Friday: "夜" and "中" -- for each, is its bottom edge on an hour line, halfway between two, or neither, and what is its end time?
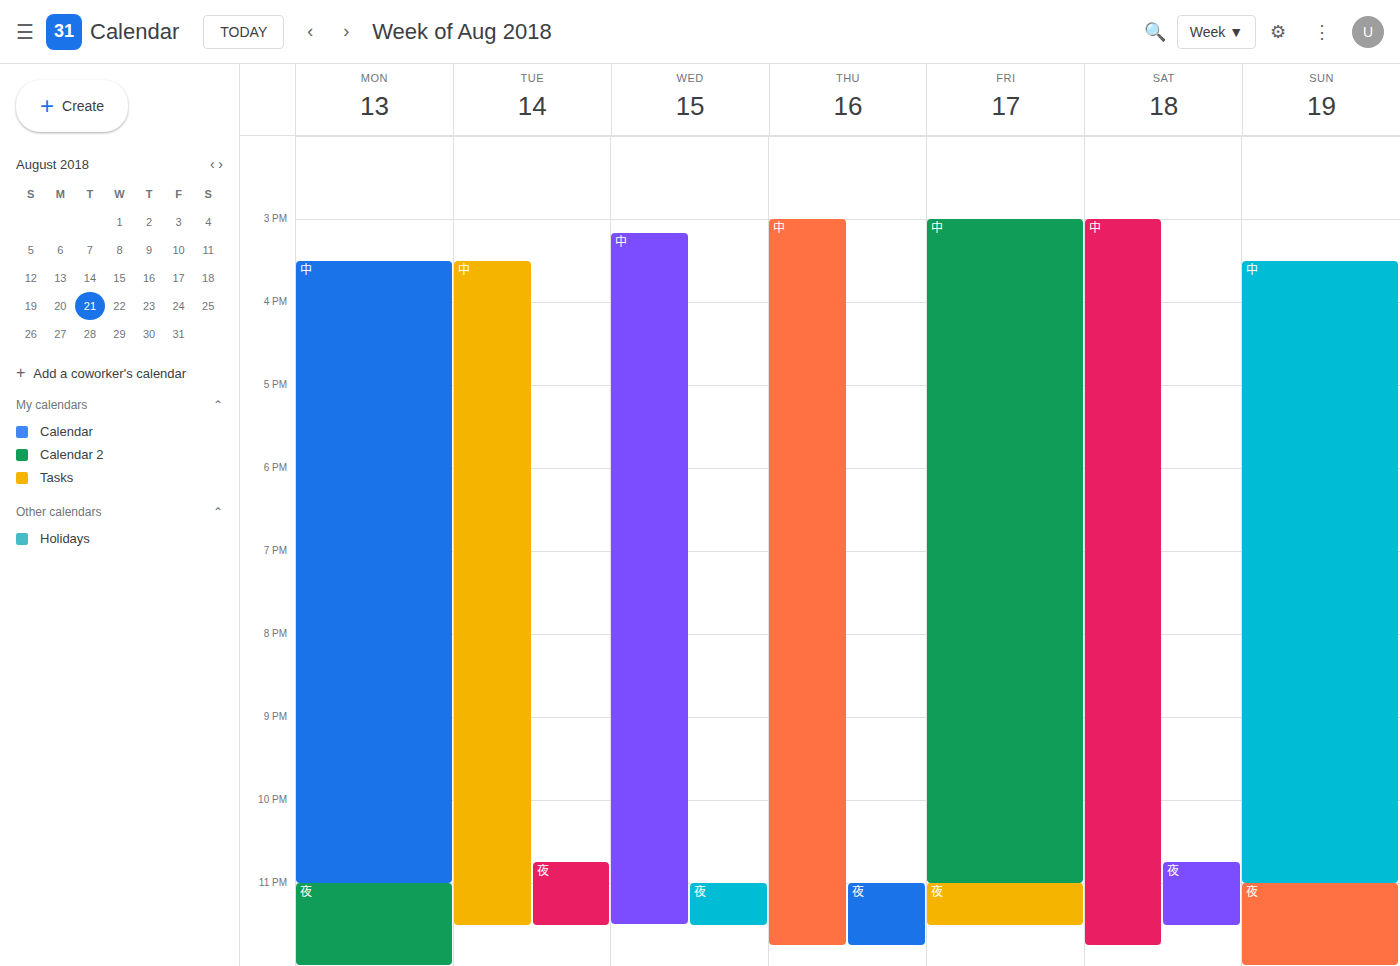
"夜": 11:30 PM, halfway between the 11 PM and 12 AM lines. "中": 11:00 PM, exactly on the 11 PM line.